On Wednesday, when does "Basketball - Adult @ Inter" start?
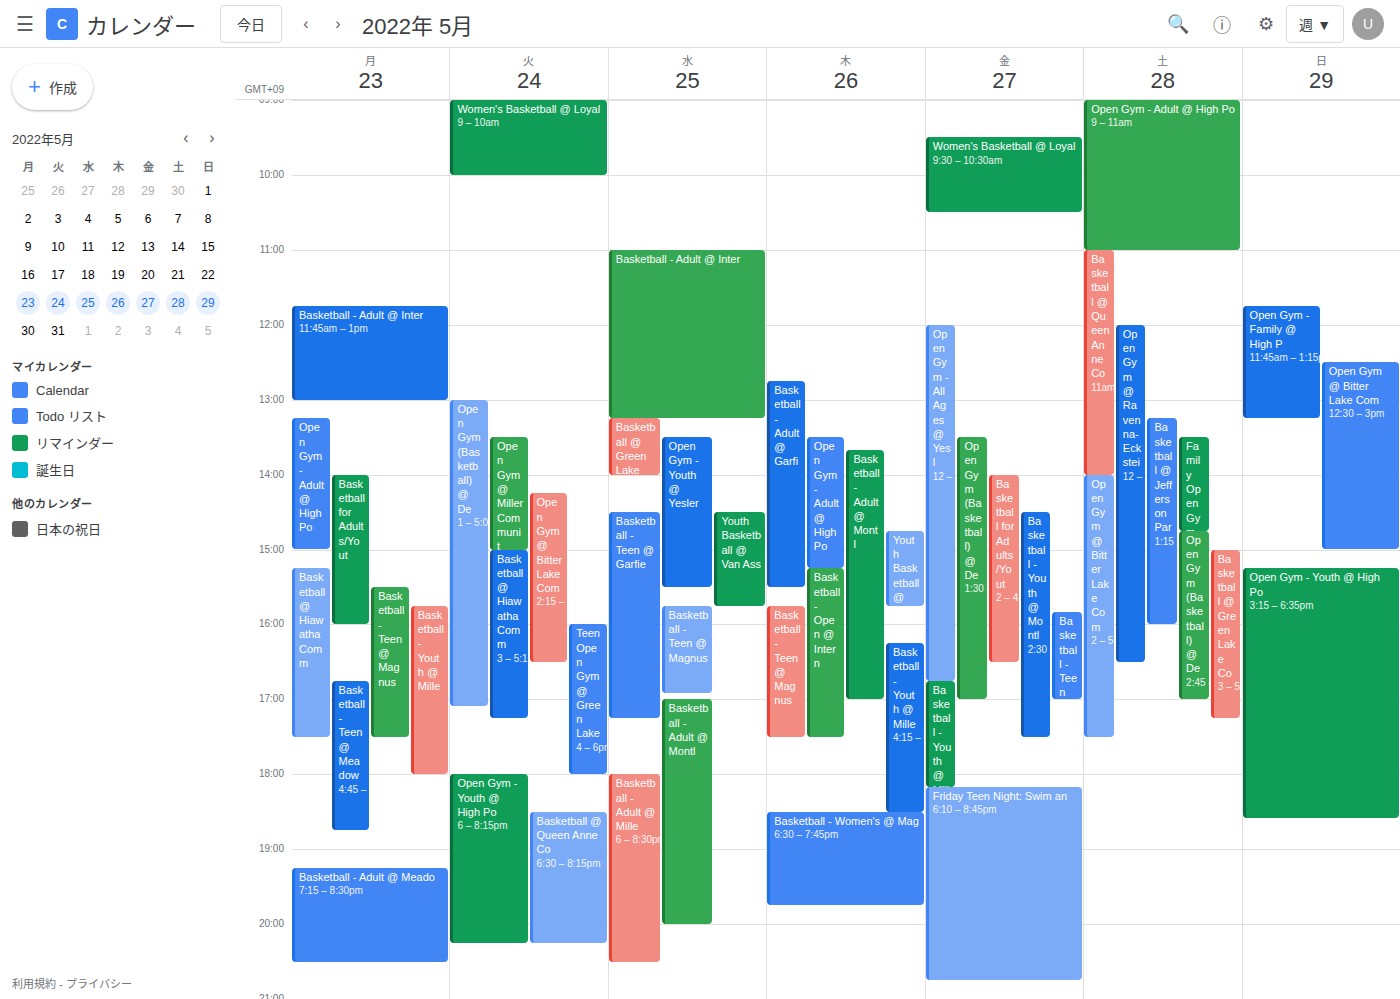
11:00 AM